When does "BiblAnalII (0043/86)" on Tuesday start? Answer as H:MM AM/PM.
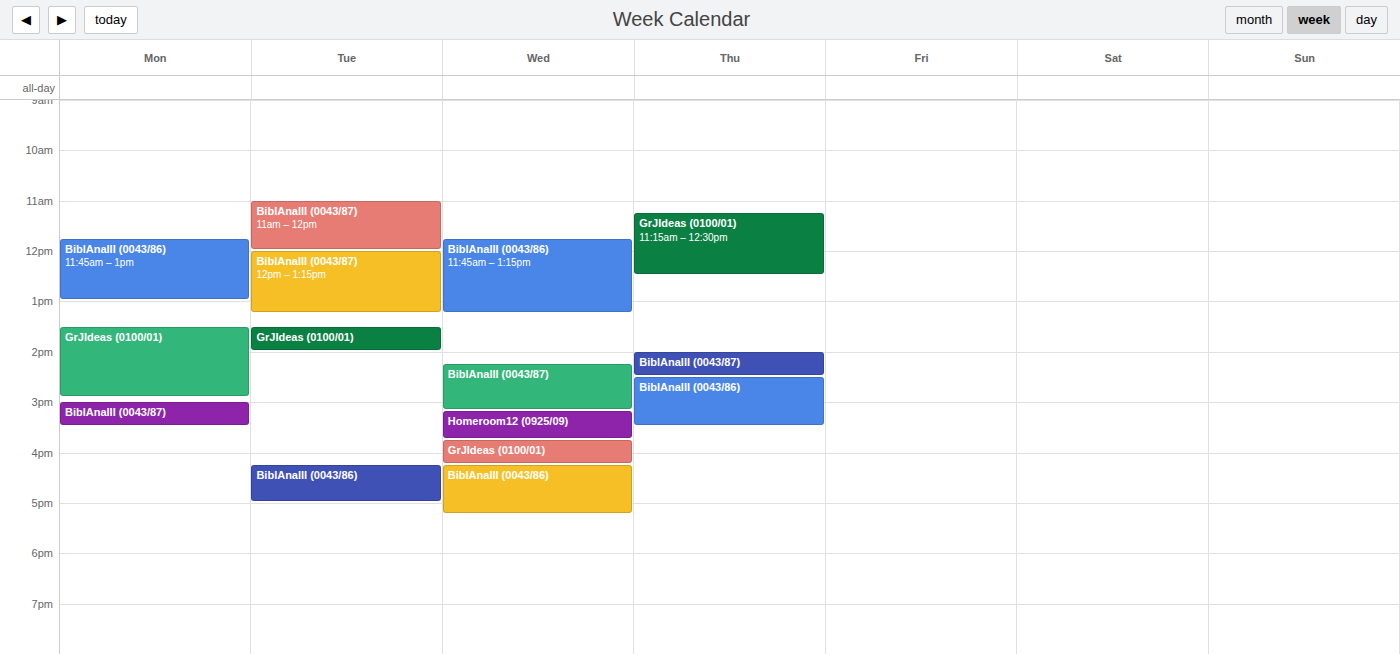
4:15 PM